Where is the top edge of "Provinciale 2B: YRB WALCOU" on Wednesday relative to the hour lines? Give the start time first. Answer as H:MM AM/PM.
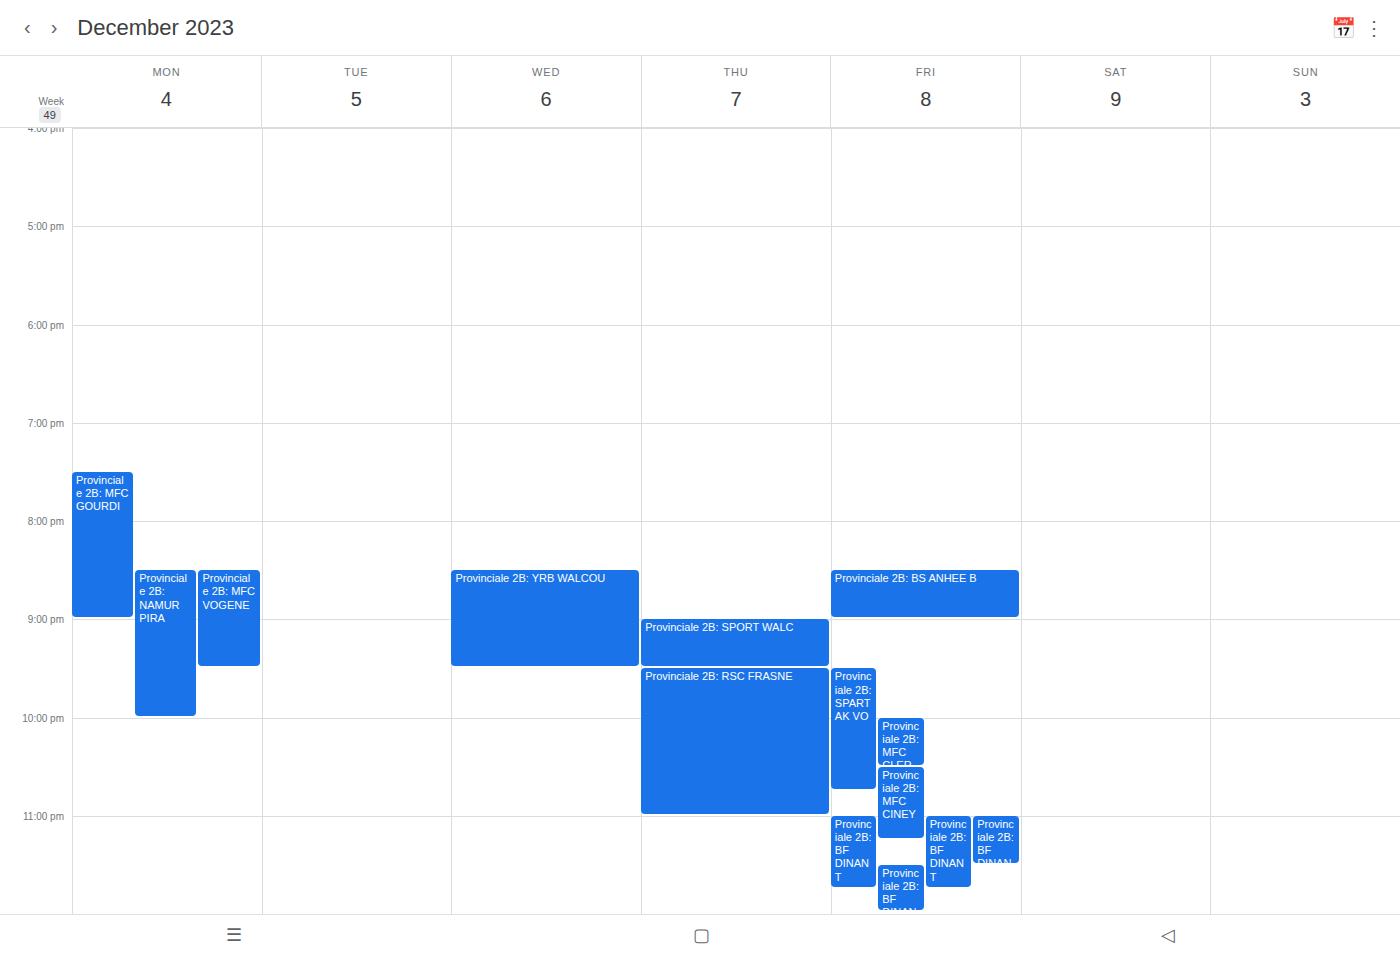
8:30 PM -- halfway between the 8 PM and 9 PM lines.